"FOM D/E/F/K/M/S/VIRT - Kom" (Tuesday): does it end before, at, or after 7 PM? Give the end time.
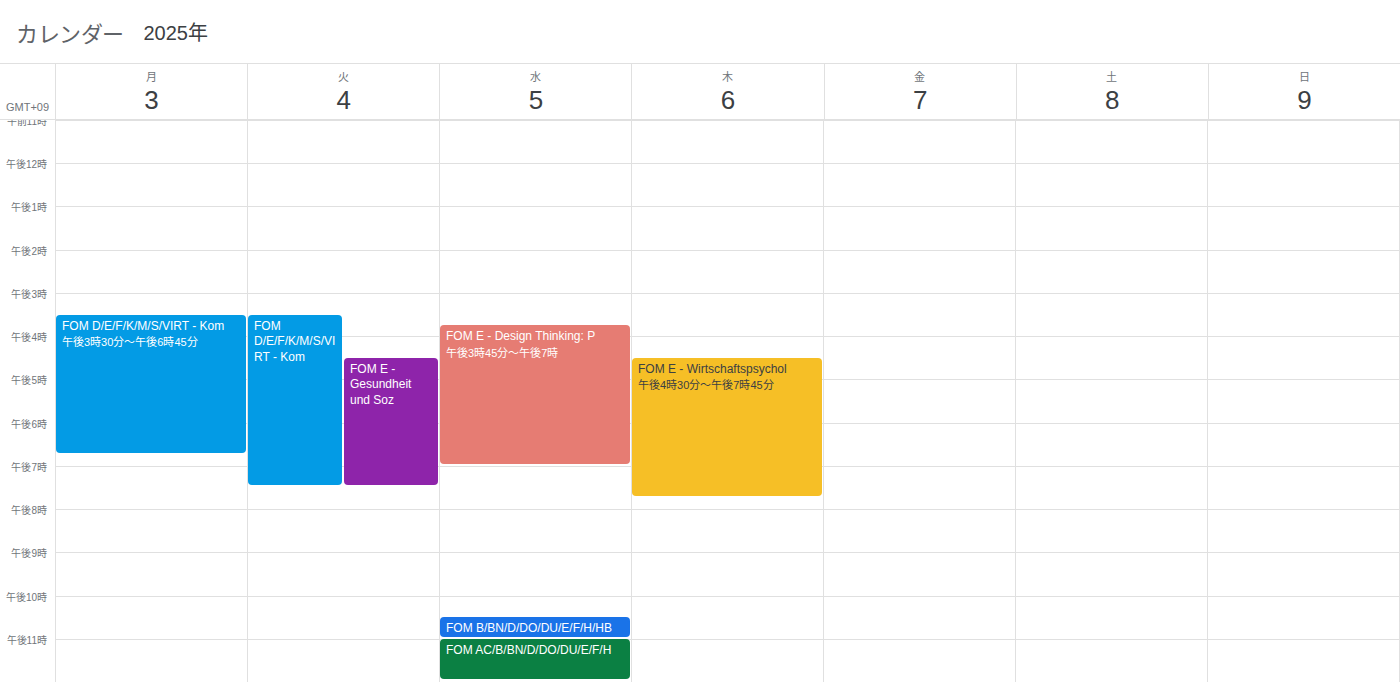
7:30 PM -- after 7 PM, 30 minutes below the 7 PM line.